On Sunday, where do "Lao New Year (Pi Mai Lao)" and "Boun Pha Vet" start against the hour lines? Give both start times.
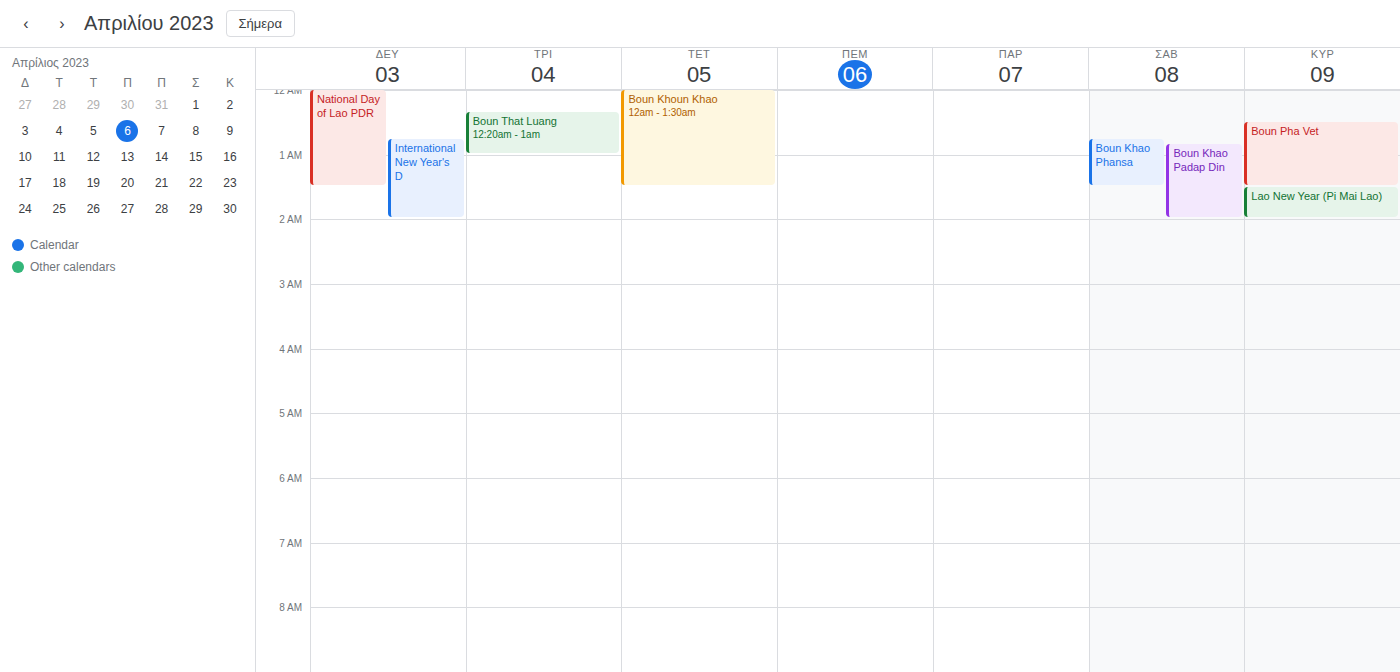
"Lao New Year (Pi Mai Lao)": 1:30 AM, halfway between the 1 AM and 2 AM lines. "Boun Pha Vet": 12:30 AM, halfway between the 12 AM and 1 AM lines.